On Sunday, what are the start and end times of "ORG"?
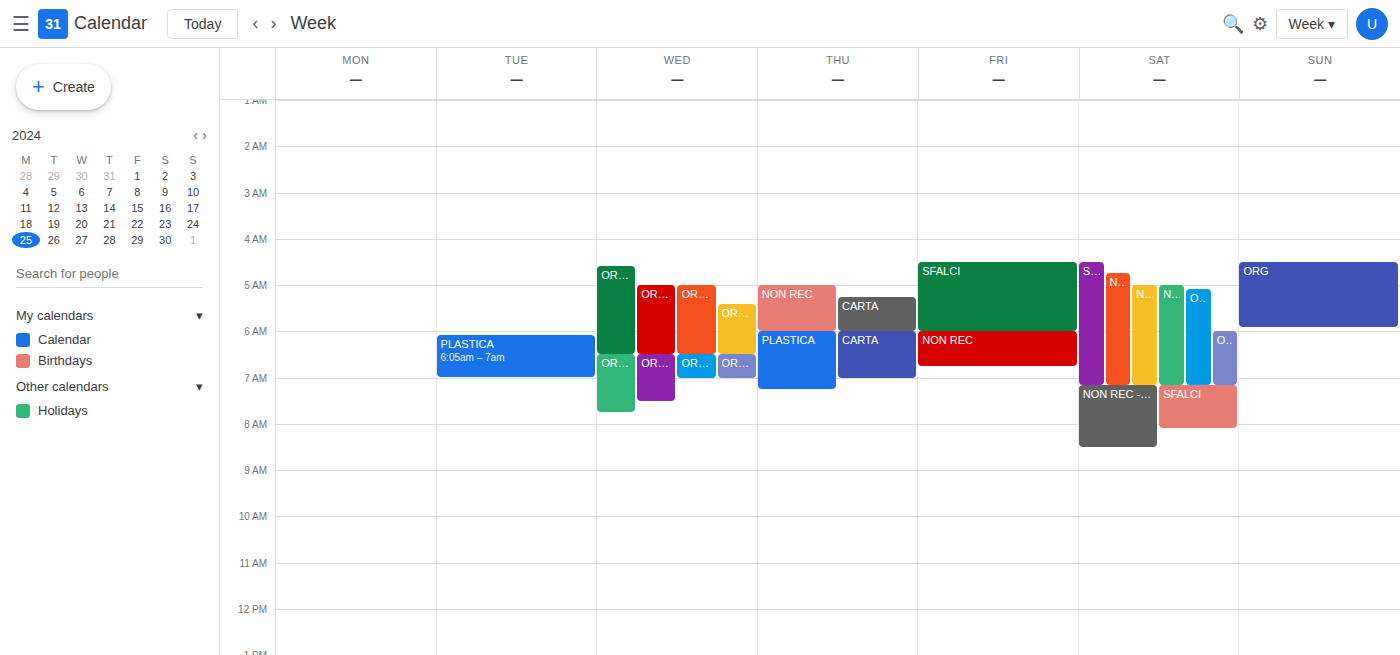
4:30 AM to 5:55 AM